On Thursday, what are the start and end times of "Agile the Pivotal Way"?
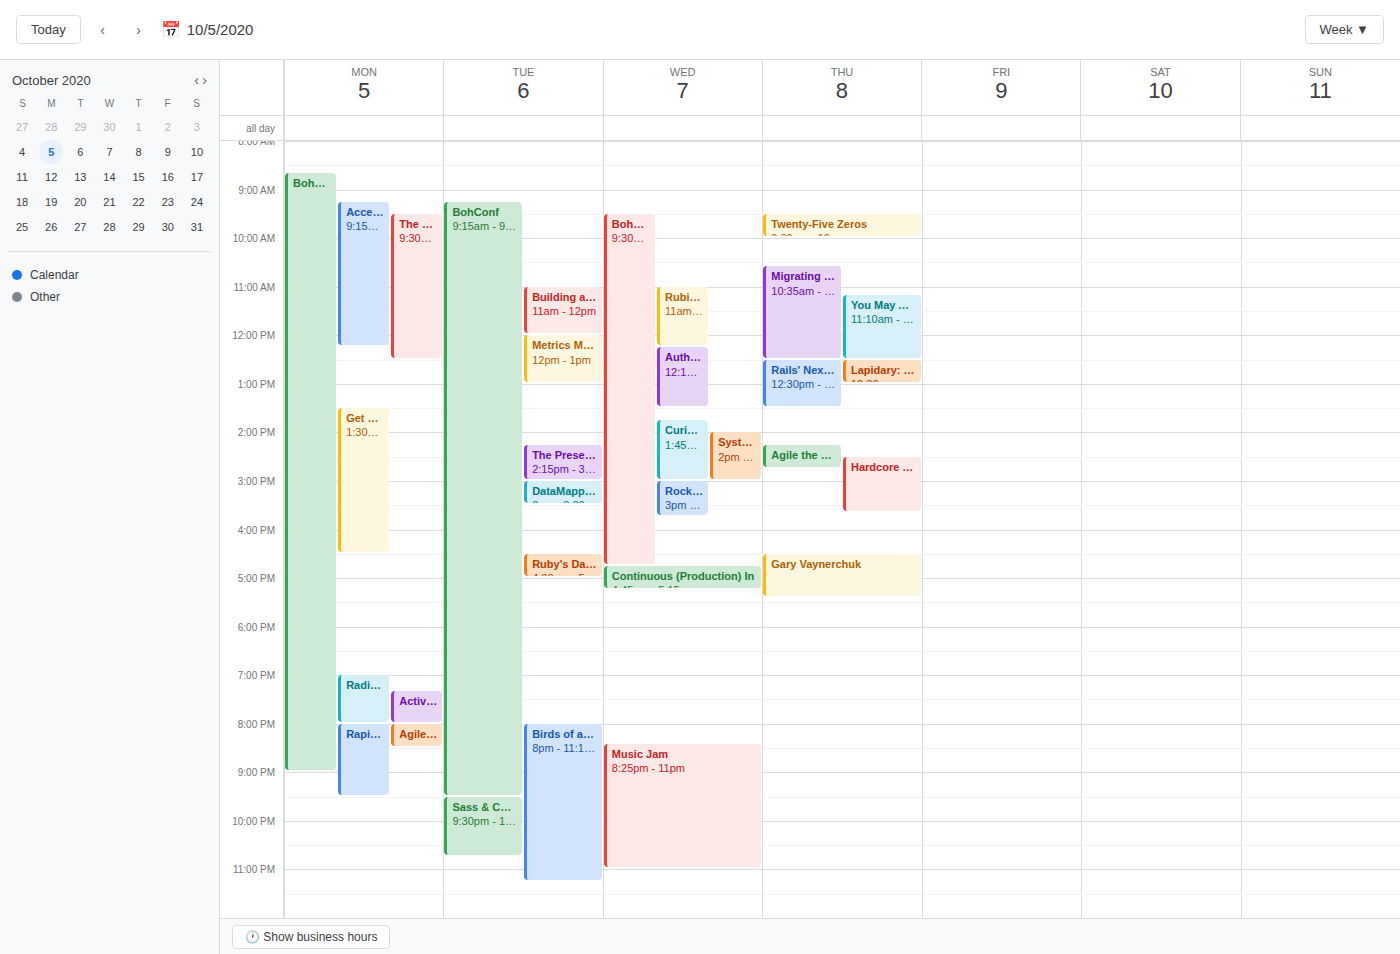
14:15 to 14:45